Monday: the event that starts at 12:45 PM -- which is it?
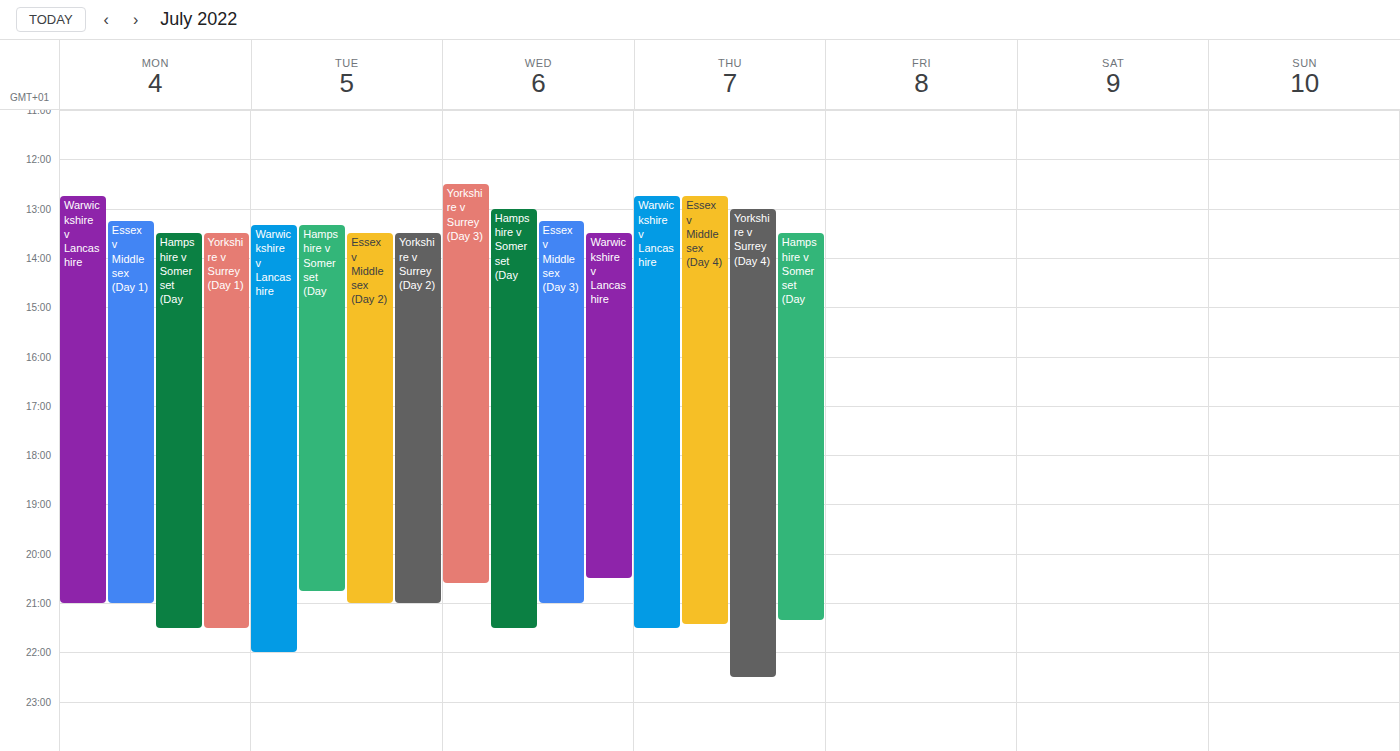
"Warwickshire v Lancashire"